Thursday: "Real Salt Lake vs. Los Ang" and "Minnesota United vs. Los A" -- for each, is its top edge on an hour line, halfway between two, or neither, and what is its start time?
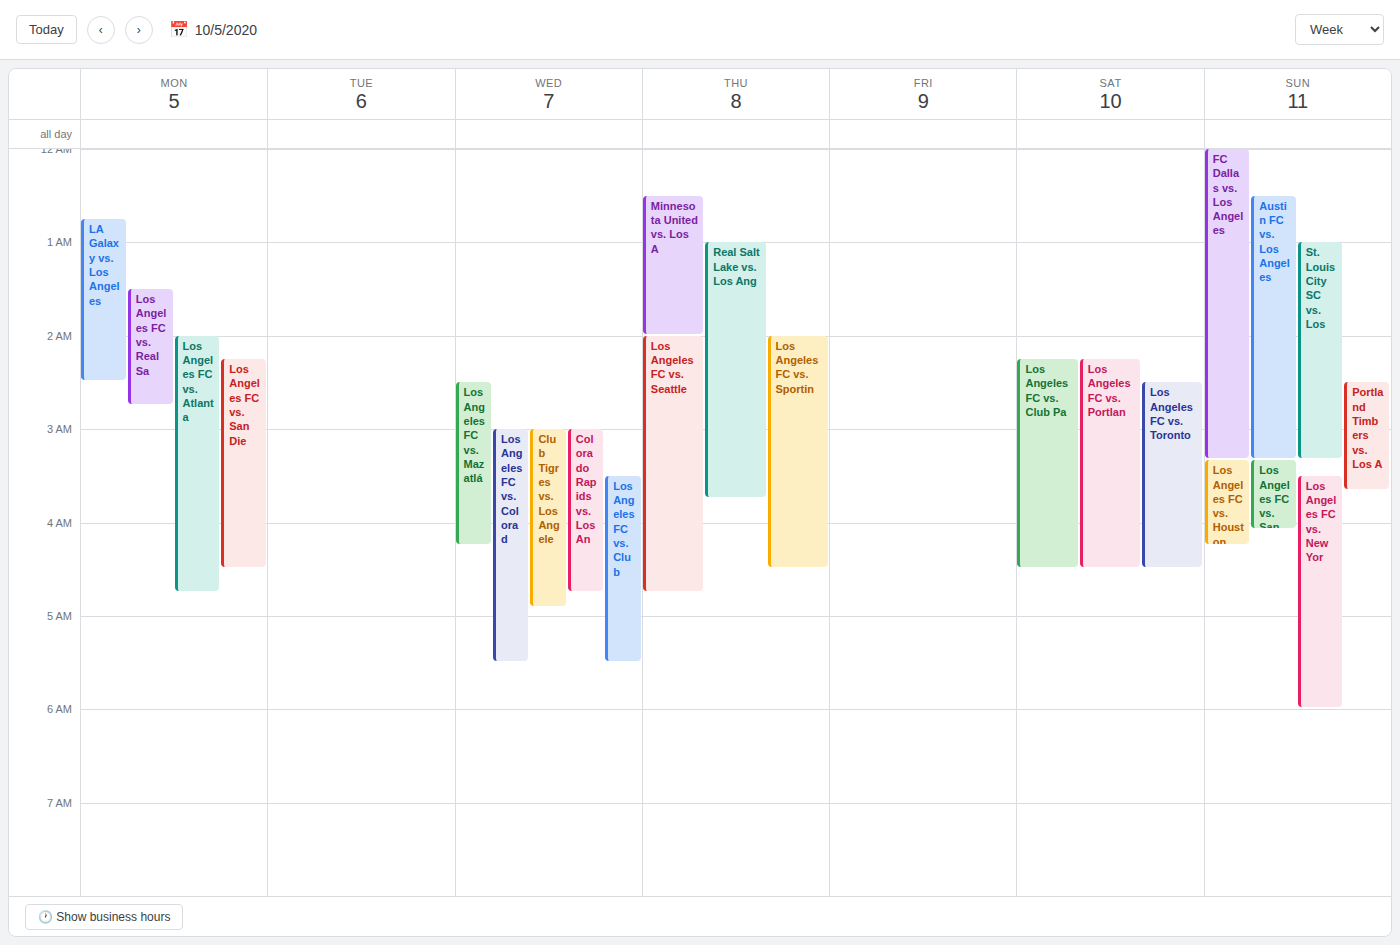
"Real Salt Lake vs. Los Ang": 1:00 AM, exactly on the 1 AM line. "Minnesota United vs. Los A": 12:30 AM, halfway between the 12 AM and 1 AM lines.